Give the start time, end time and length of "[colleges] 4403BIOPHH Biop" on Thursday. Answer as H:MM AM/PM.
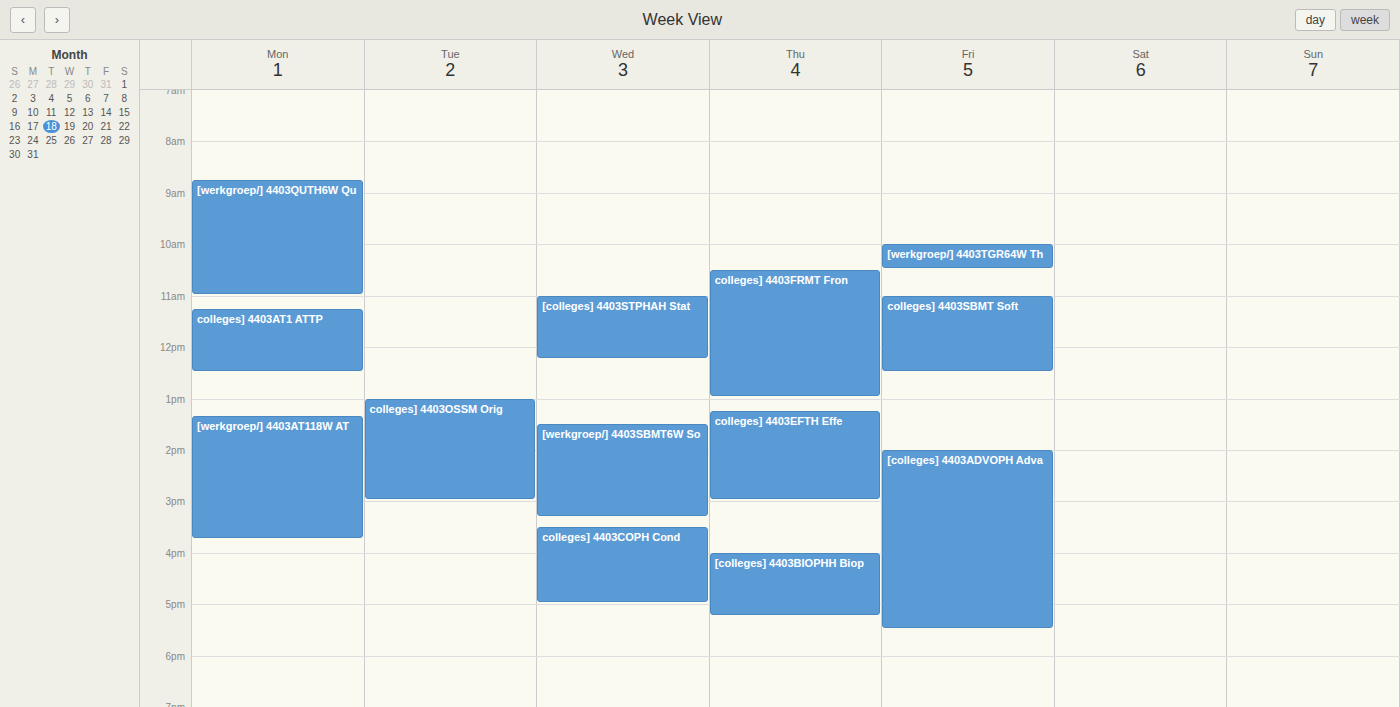
4:00 PM to 5:15 PM, 1 hour 15 minutes